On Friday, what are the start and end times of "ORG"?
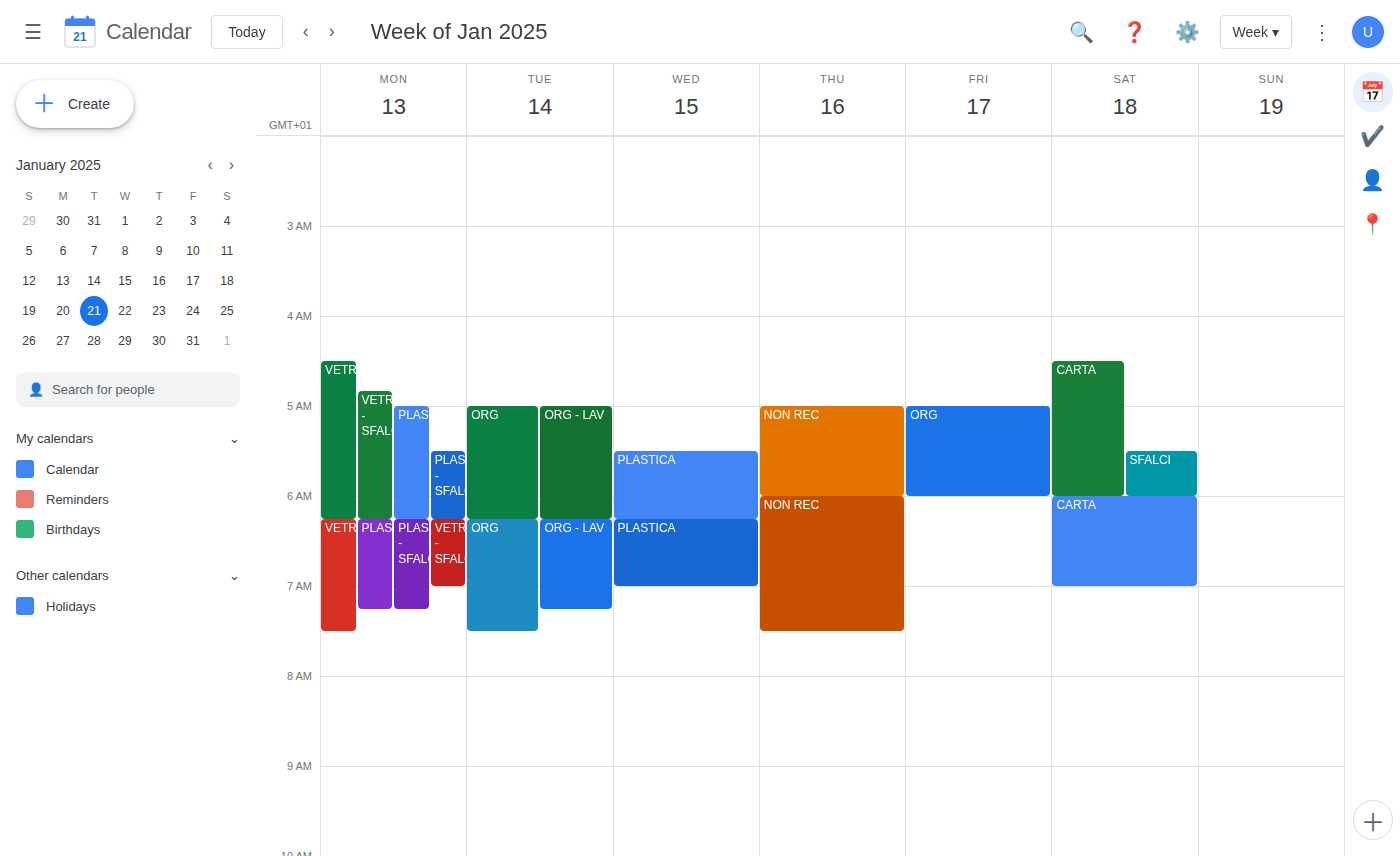
5:00 AM to 6:00 AM